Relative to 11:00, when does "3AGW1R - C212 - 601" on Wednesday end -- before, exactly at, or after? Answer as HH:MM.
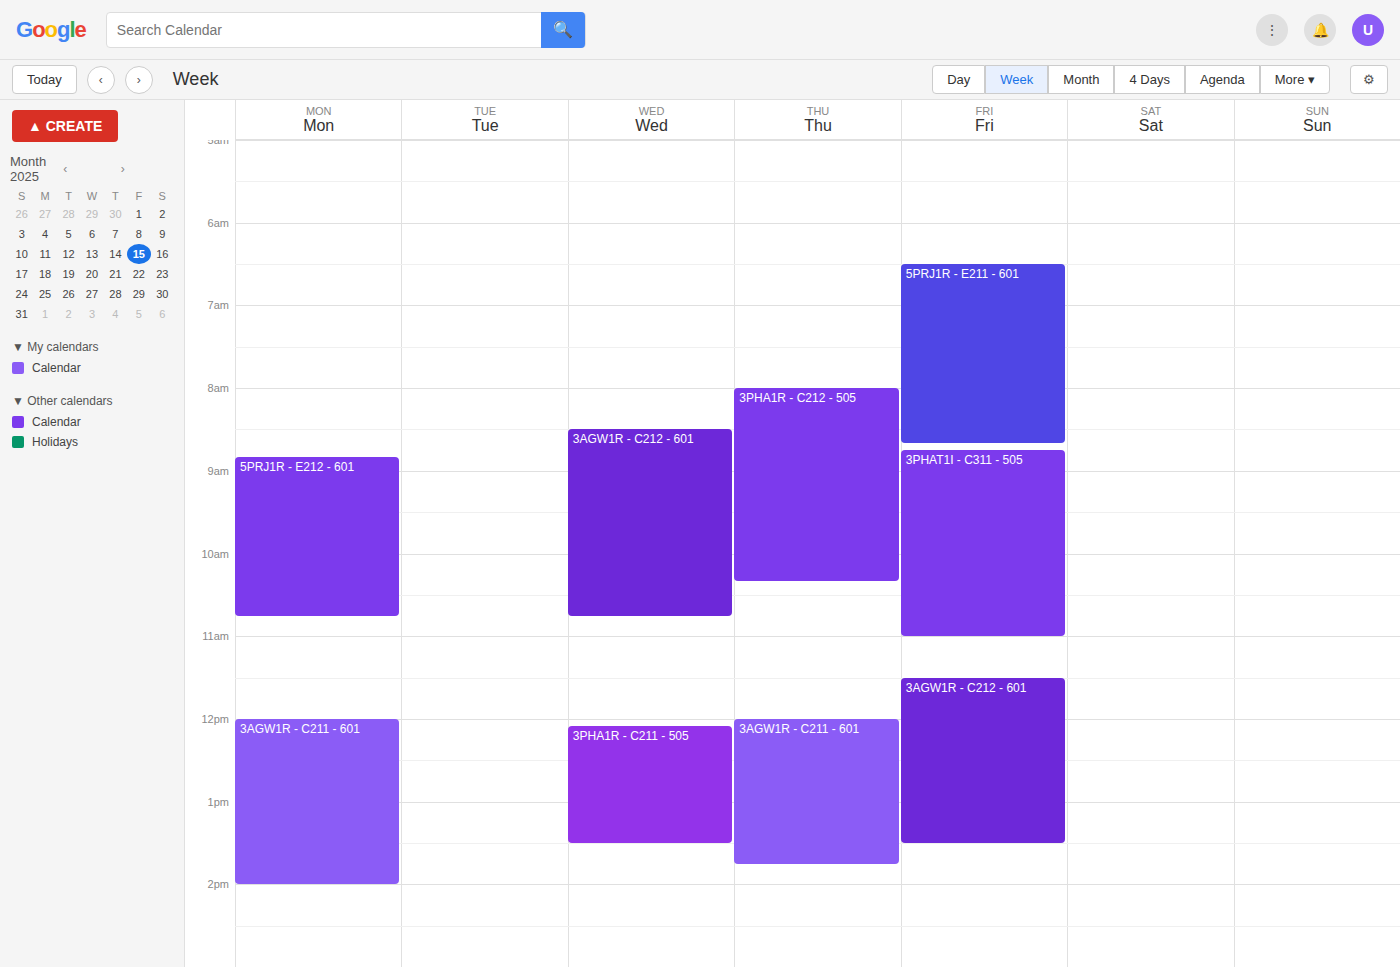
10:45 -- before 11:00, 15 minutes above the 11:00 line.